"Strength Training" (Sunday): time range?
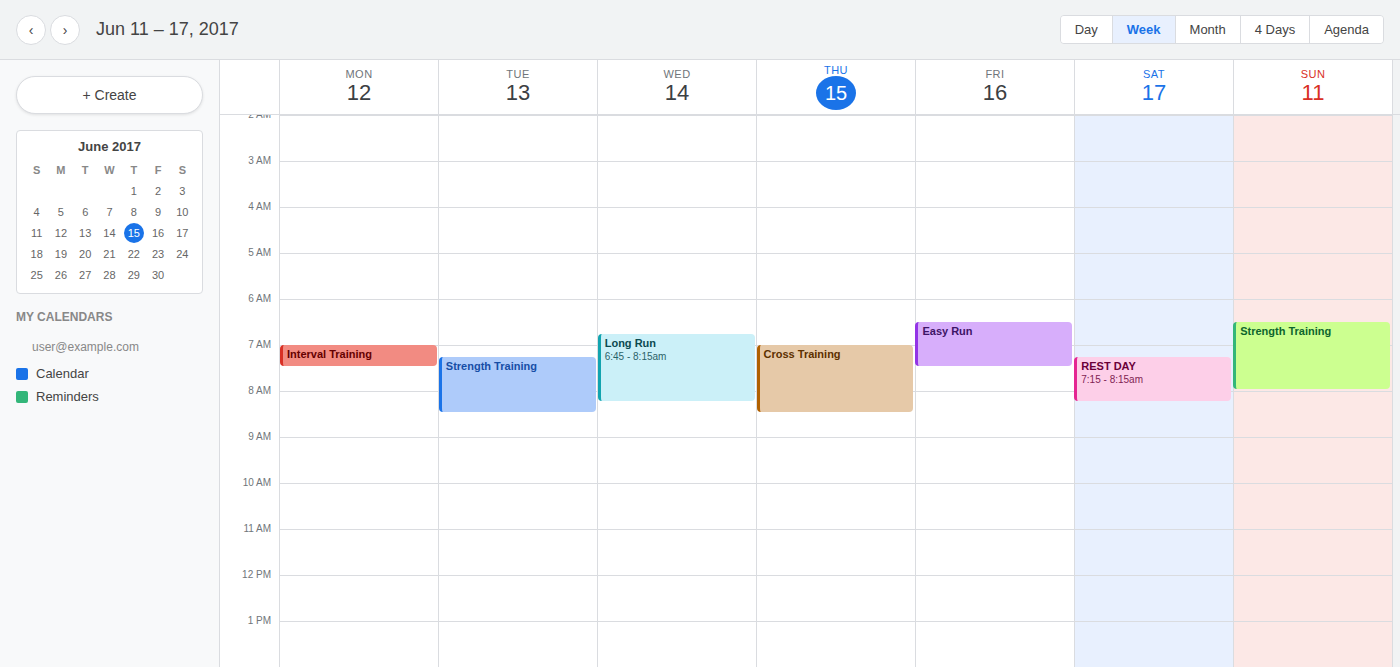
6:30 AM to 8:00 AM